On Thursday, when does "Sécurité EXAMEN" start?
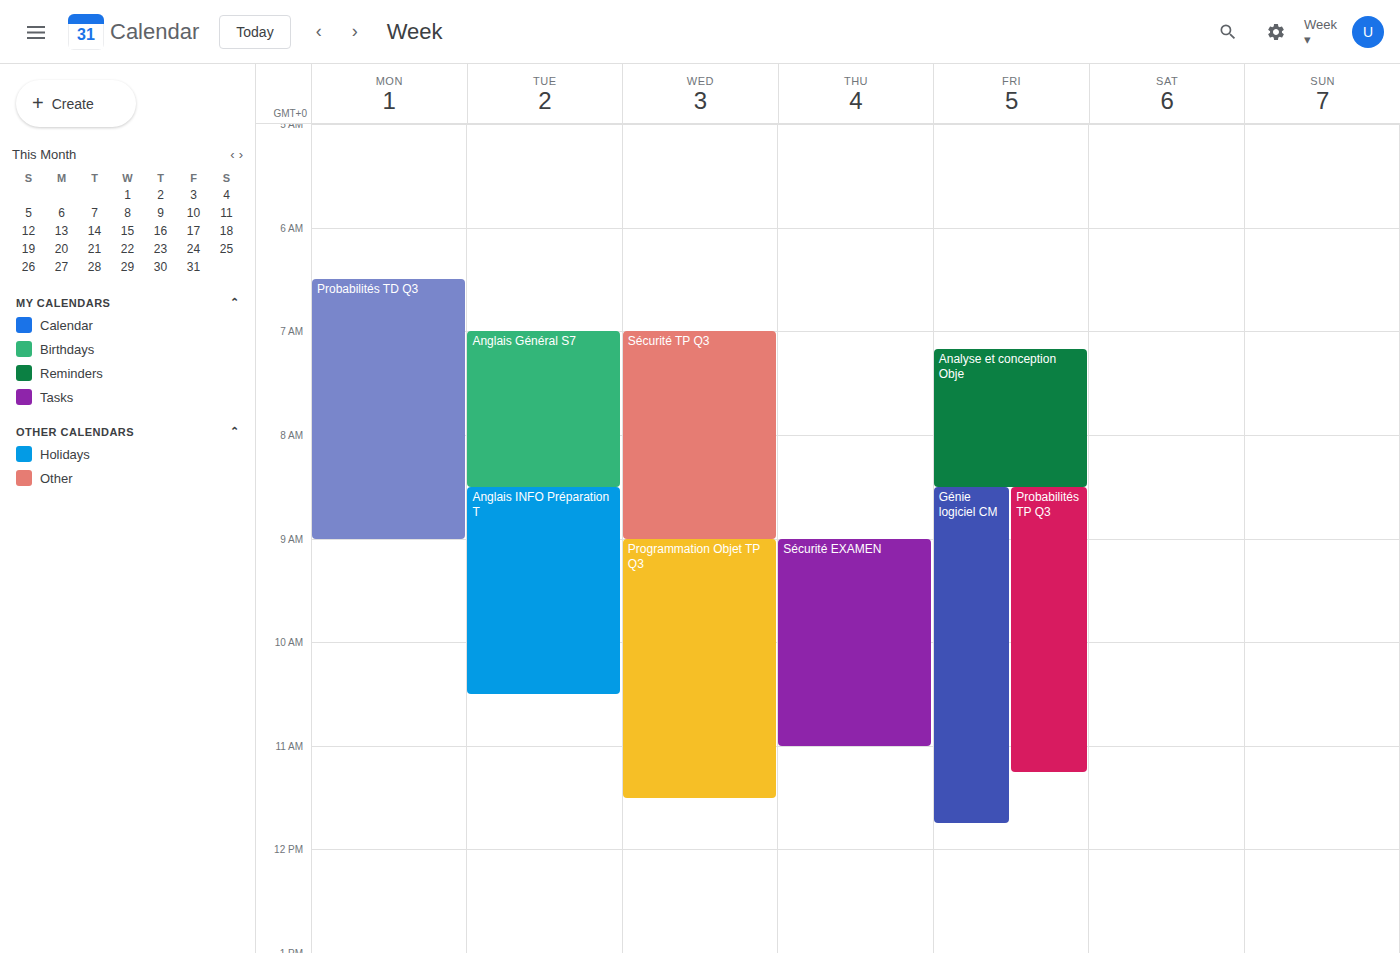
9:00 AM